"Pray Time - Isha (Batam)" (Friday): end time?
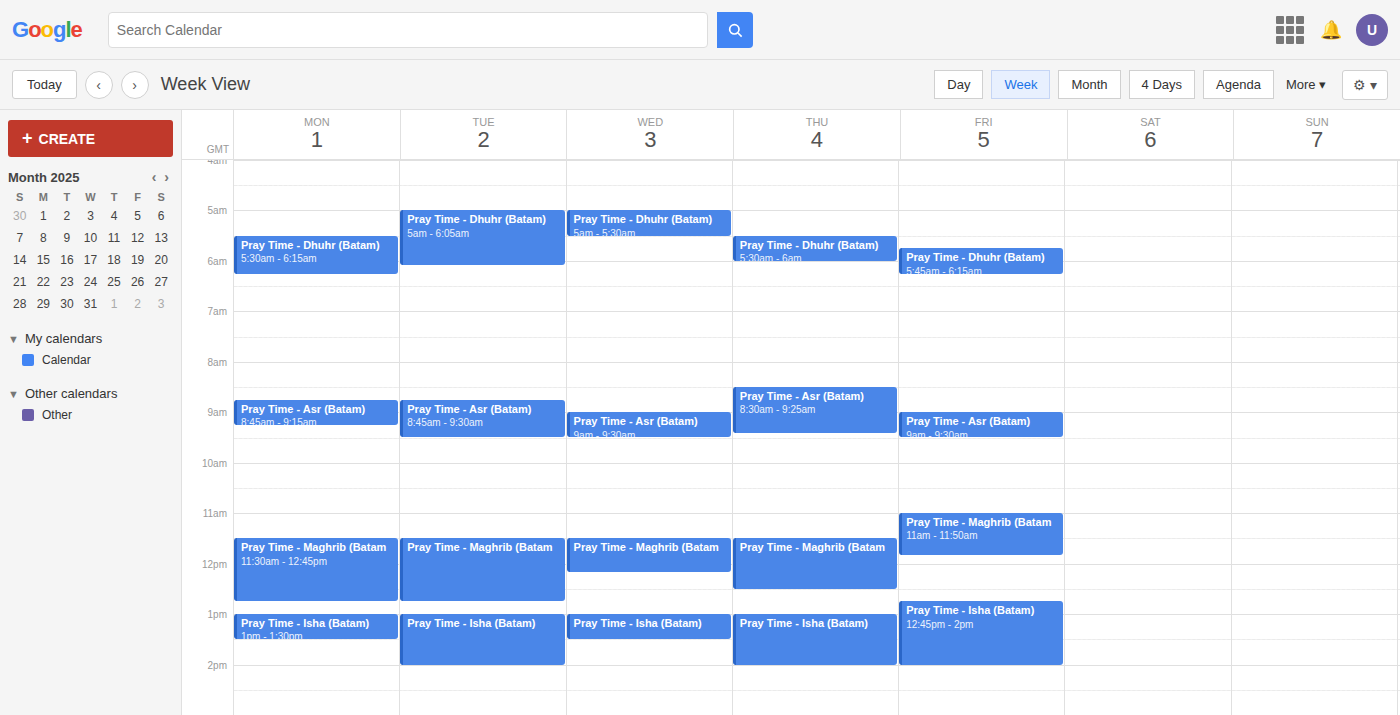
2:00 PM